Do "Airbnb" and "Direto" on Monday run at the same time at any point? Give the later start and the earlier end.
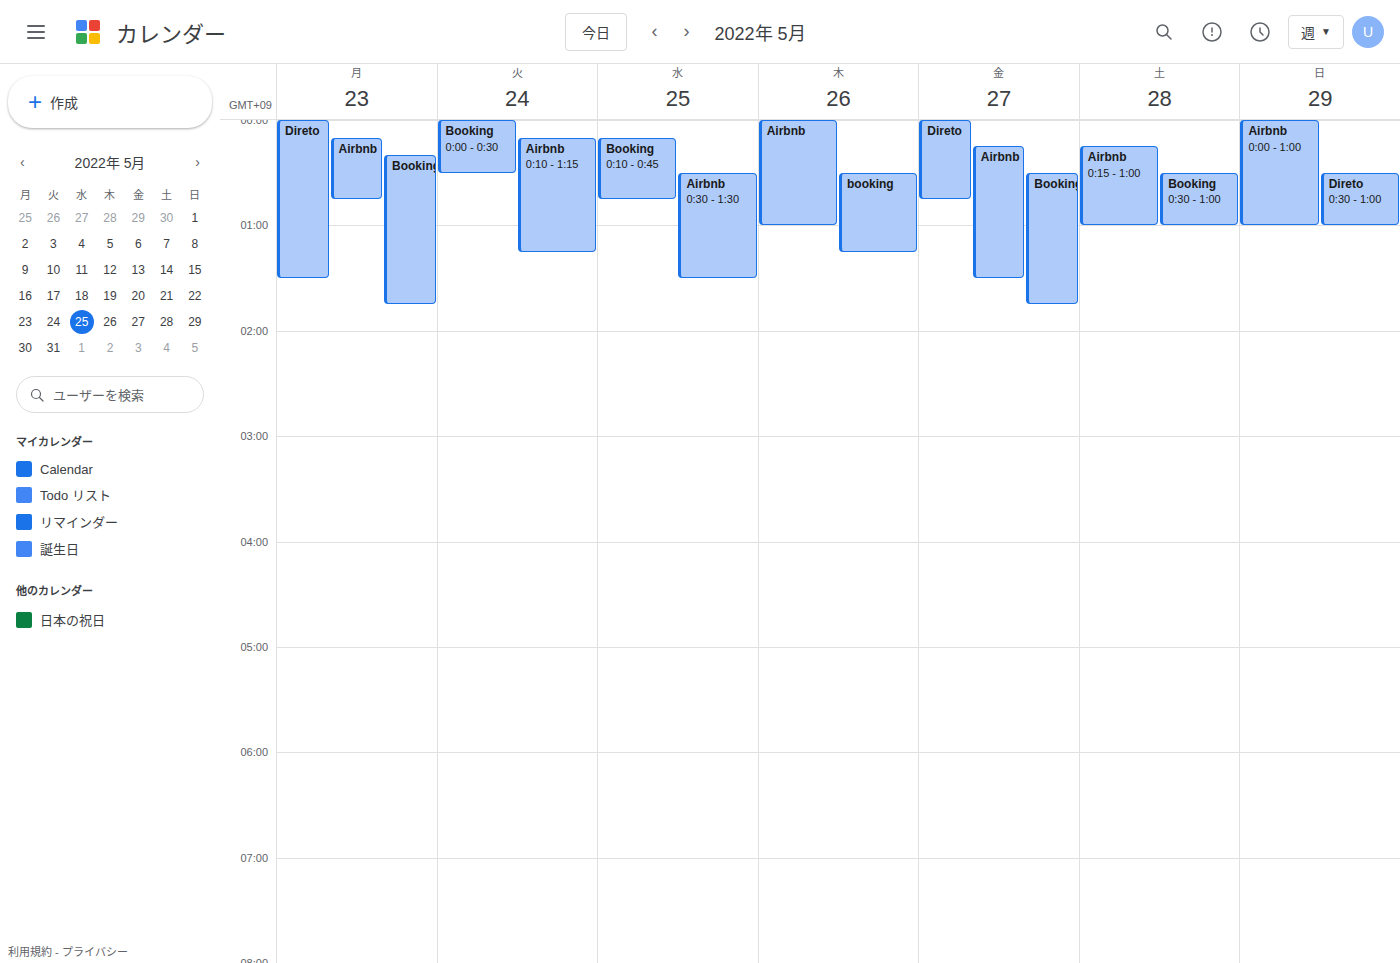
"Airbnb" runs 12:10 AM to 12:45 AM, inside "Direto" -- they overlap.